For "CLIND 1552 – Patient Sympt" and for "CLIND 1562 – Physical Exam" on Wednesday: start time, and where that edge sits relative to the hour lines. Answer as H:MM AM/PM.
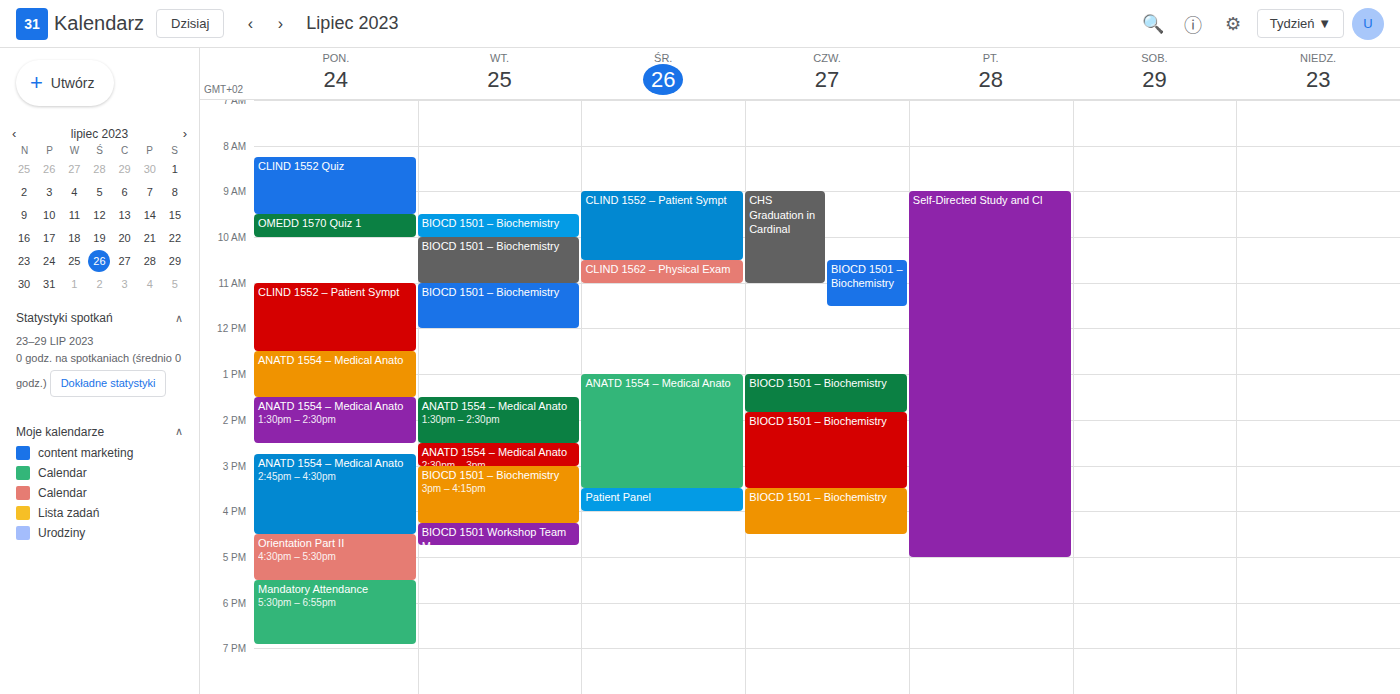
"CLIND 1552 – Patient Sympt": 9:00 AM, exactly on the 9 AM line. "CLIND 1562 – Physical Exam": 10:30 AM, halfway between the 10 AM and 11 AM lines.